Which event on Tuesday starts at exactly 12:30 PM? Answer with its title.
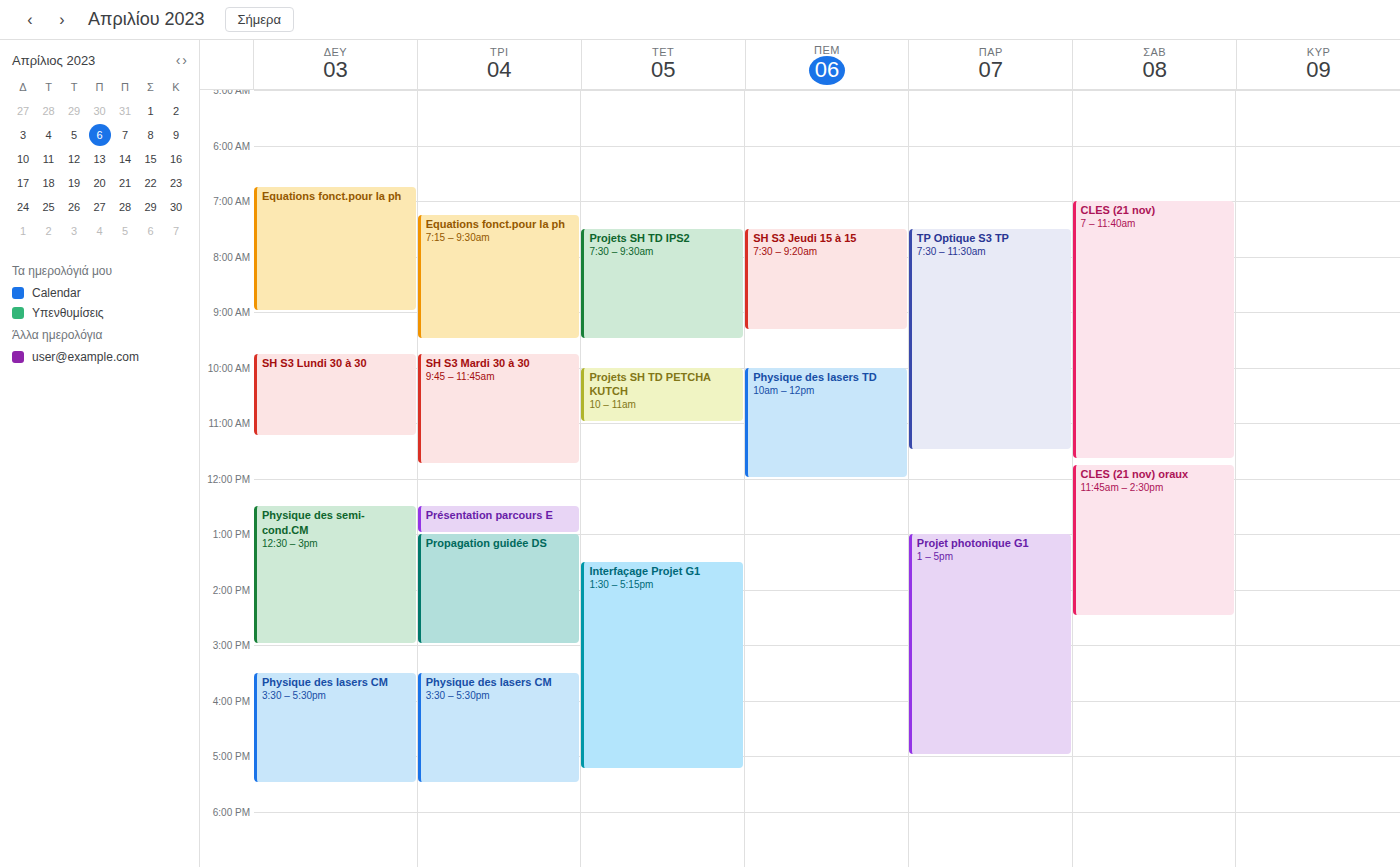
"Présentation parcours E"